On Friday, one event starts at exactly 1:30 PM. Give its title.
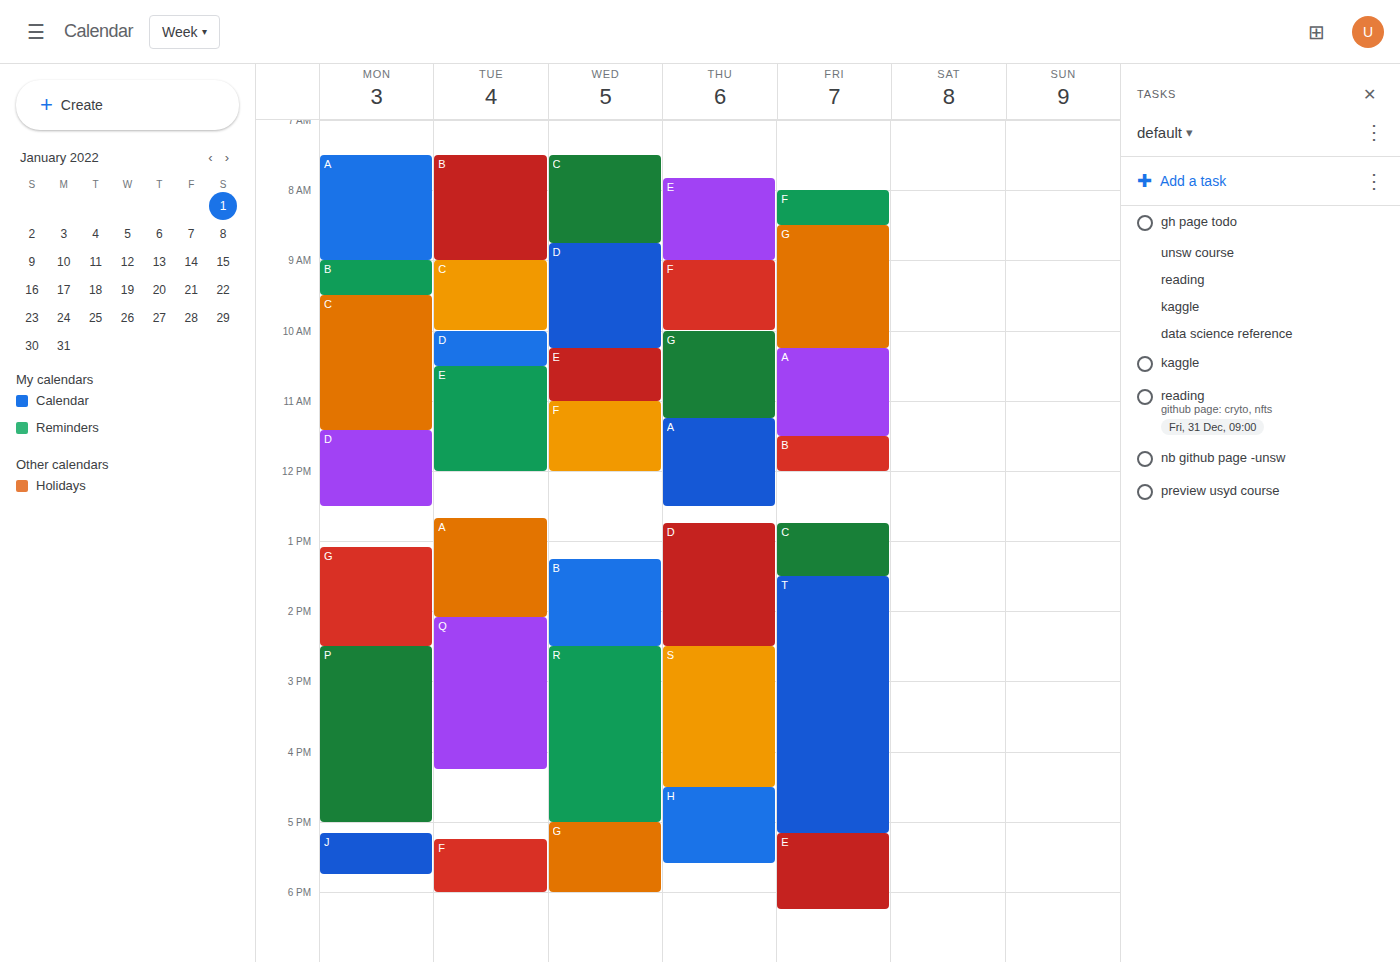
"T"